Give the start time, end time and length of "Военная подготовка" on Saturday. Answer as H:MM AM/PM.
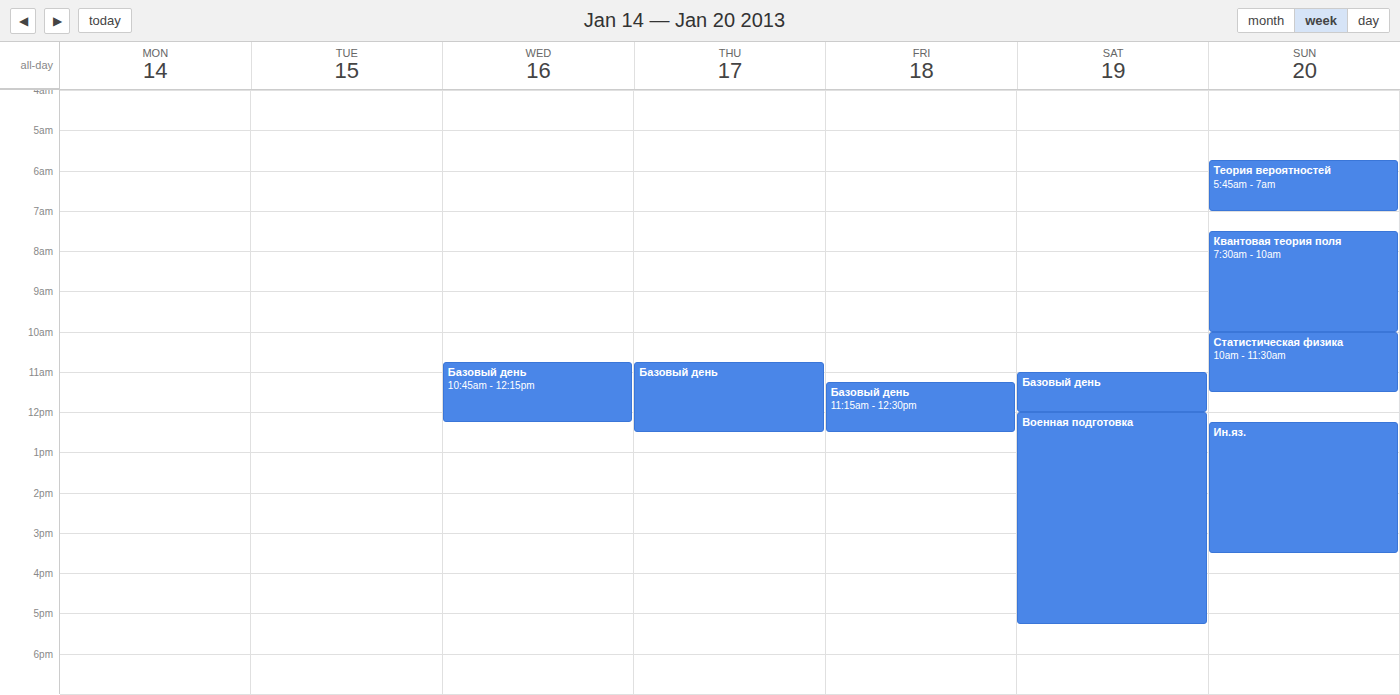
12:00 PM to 5:15 PM, 5 hours 15 minutes